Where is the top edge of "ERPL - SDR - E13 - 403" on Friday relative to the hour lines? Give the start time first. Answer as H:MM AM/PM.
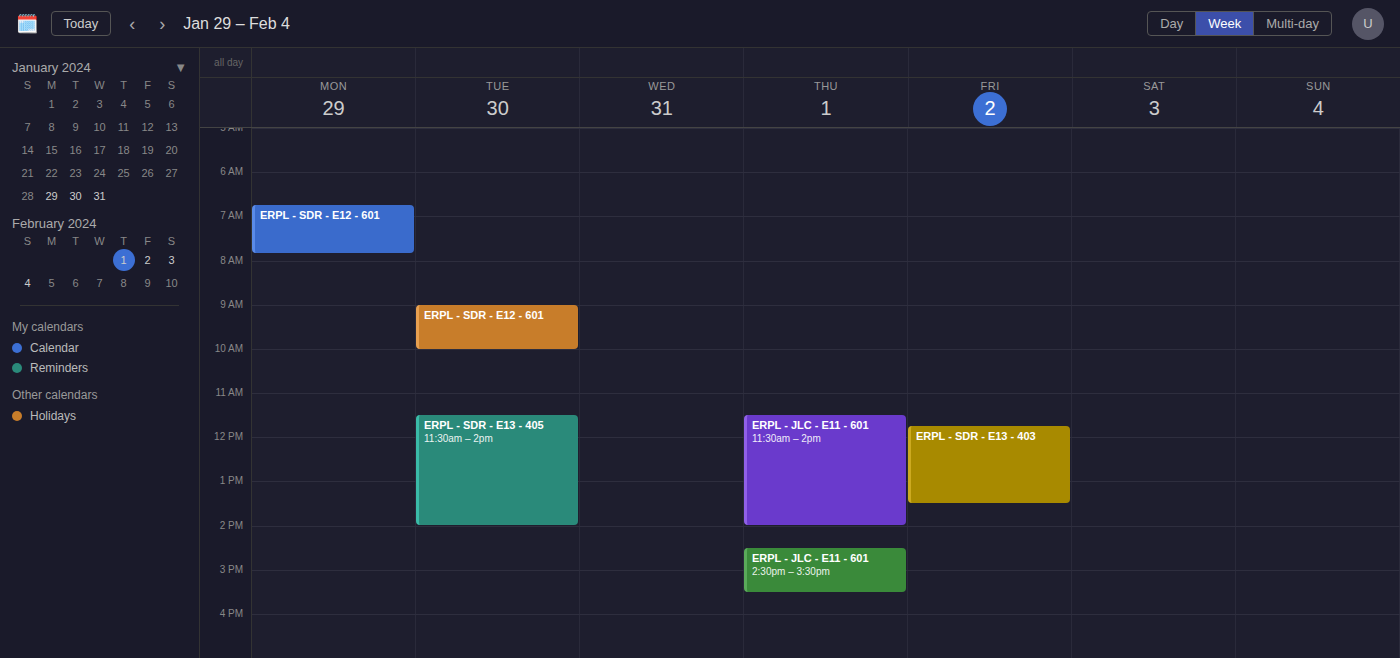
11:45 AM -- neither: three quarters of the way from the 11 AM line to the 12 PM line.